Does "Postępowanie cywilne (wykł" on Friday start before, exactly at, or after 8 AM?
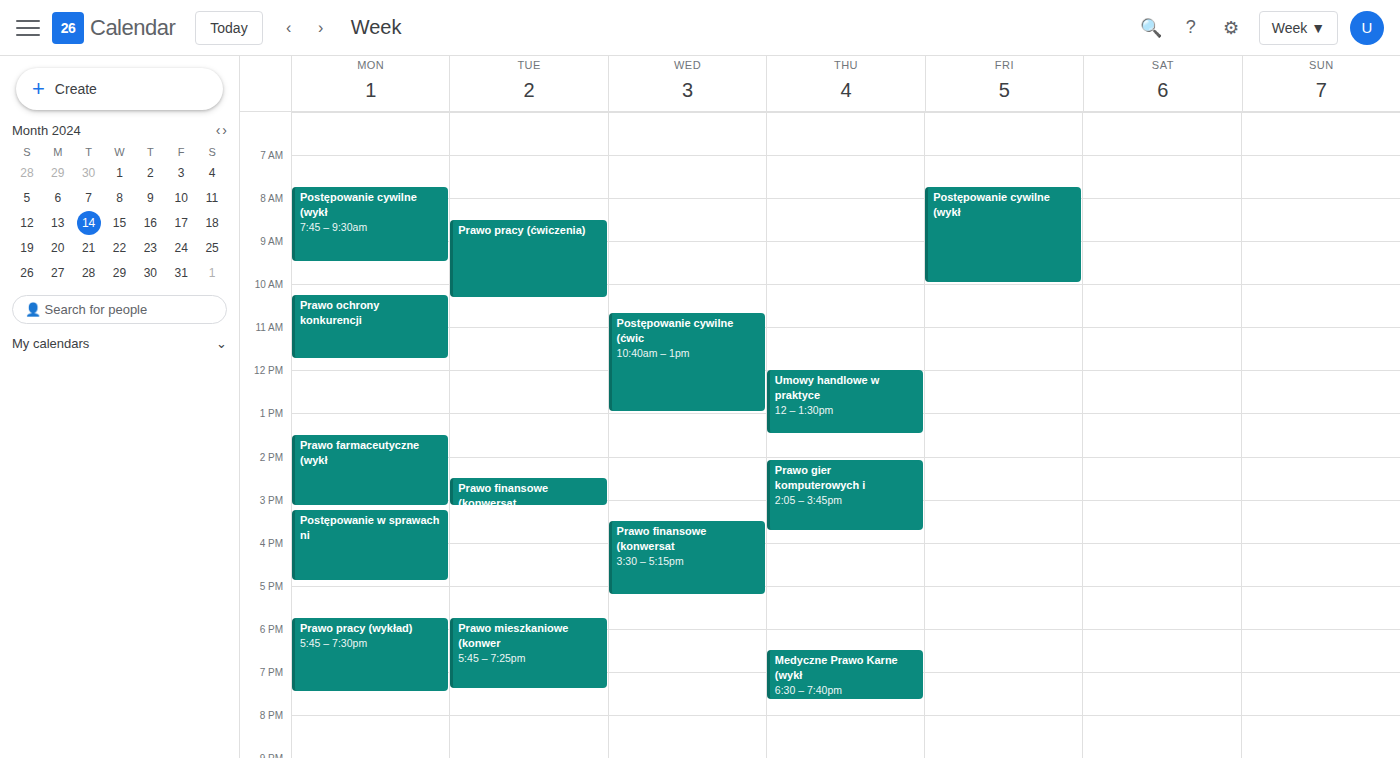
7:45 AM -- before 8 AM, 15 minutes above the 8 AM line.